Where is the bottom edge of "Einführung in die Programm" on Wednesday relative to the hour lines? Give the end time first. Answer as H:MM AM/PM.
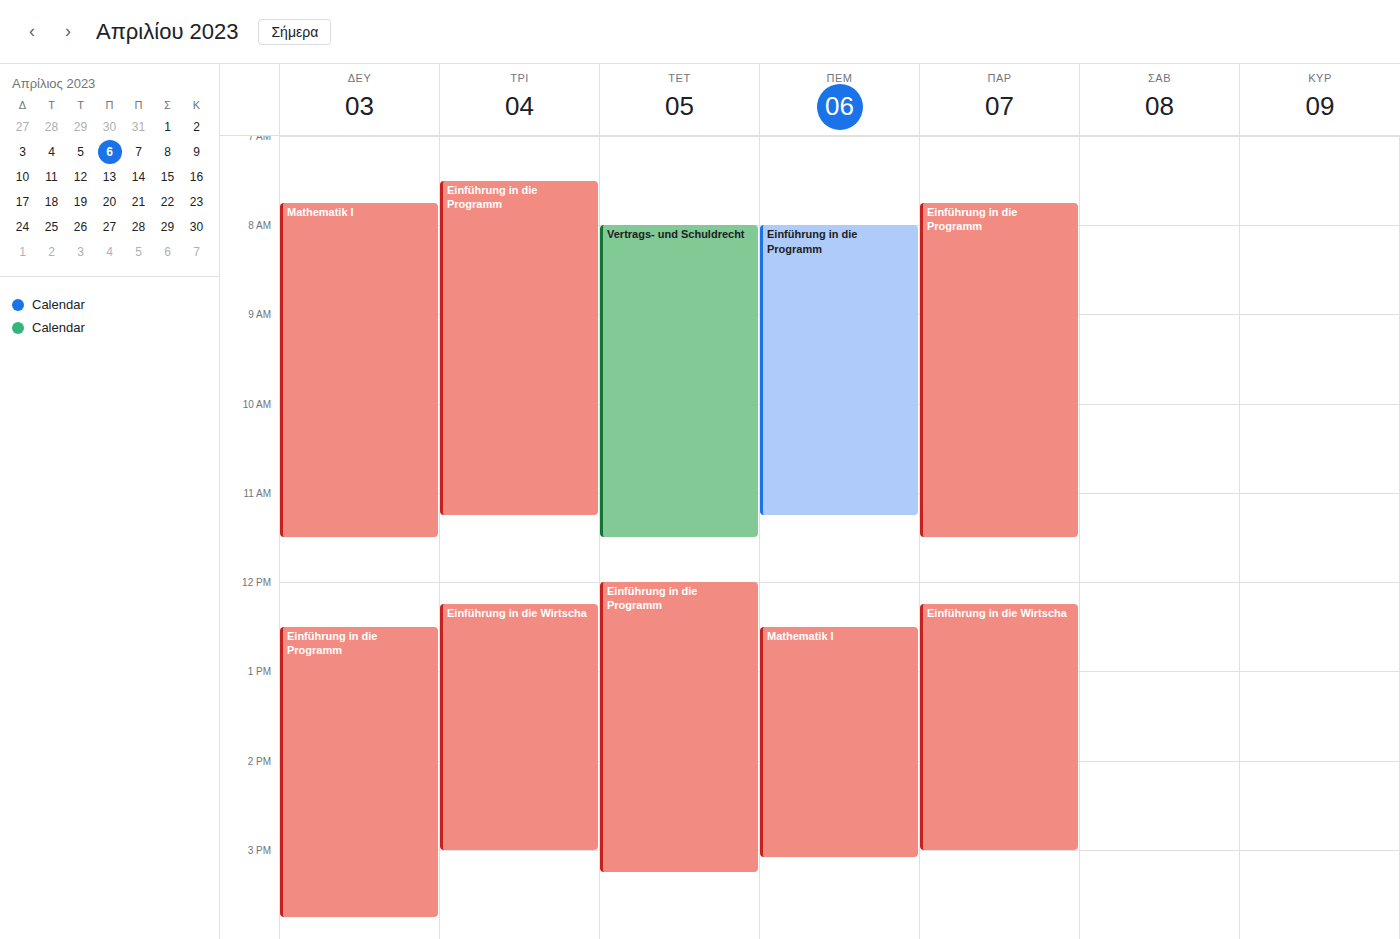
3:15 PM -- neither: a quarter of the way from the 3 PM line to the 4 PM line.